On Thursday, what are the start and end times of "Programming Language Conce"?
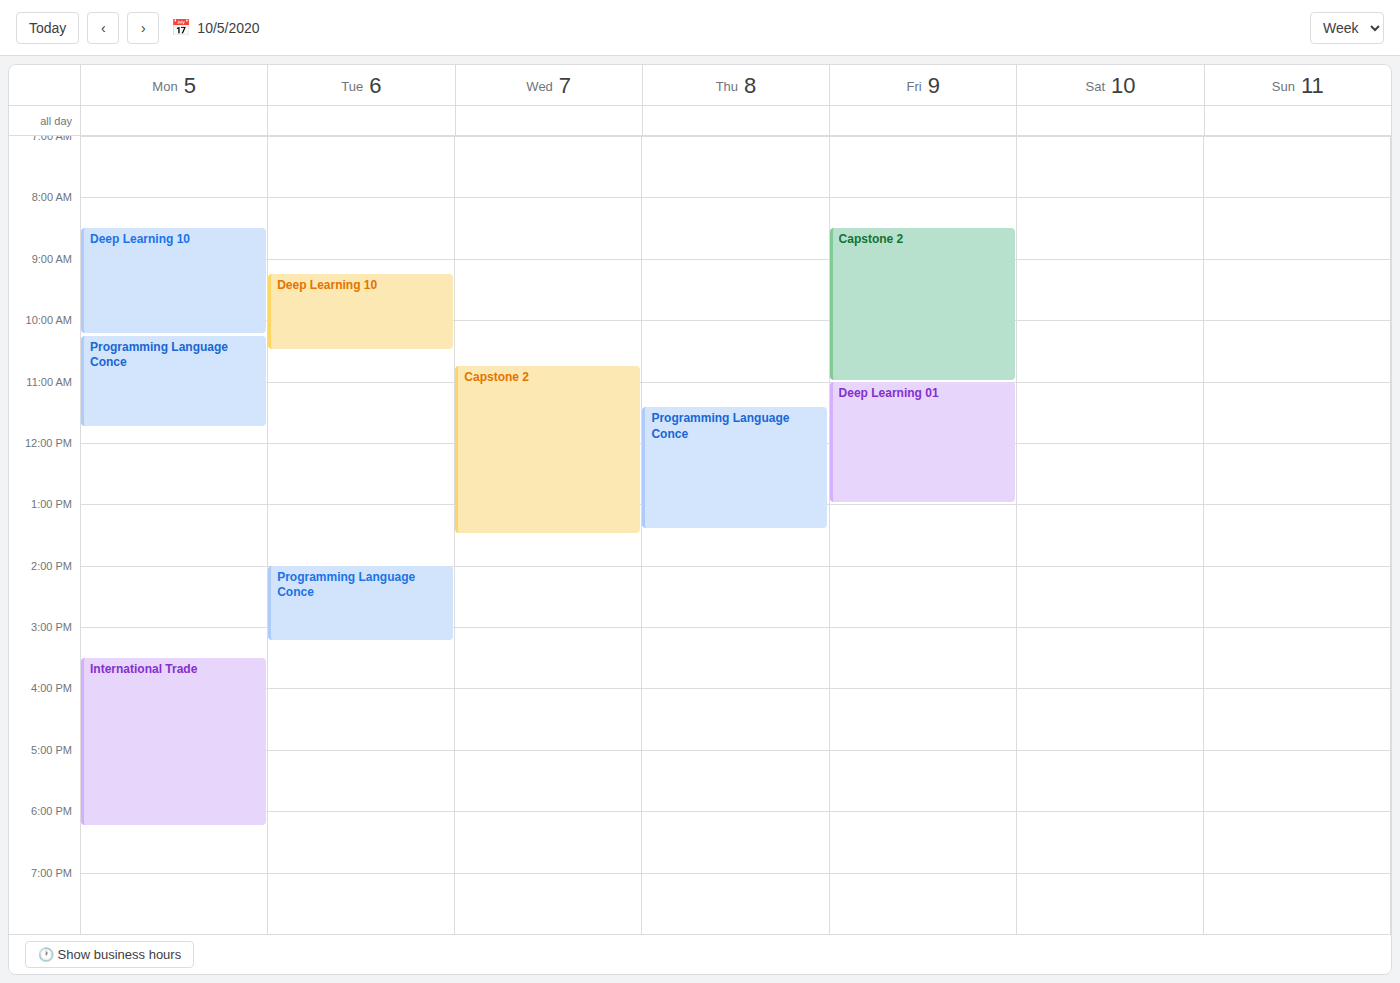
11:25 AM to 1:25 PM